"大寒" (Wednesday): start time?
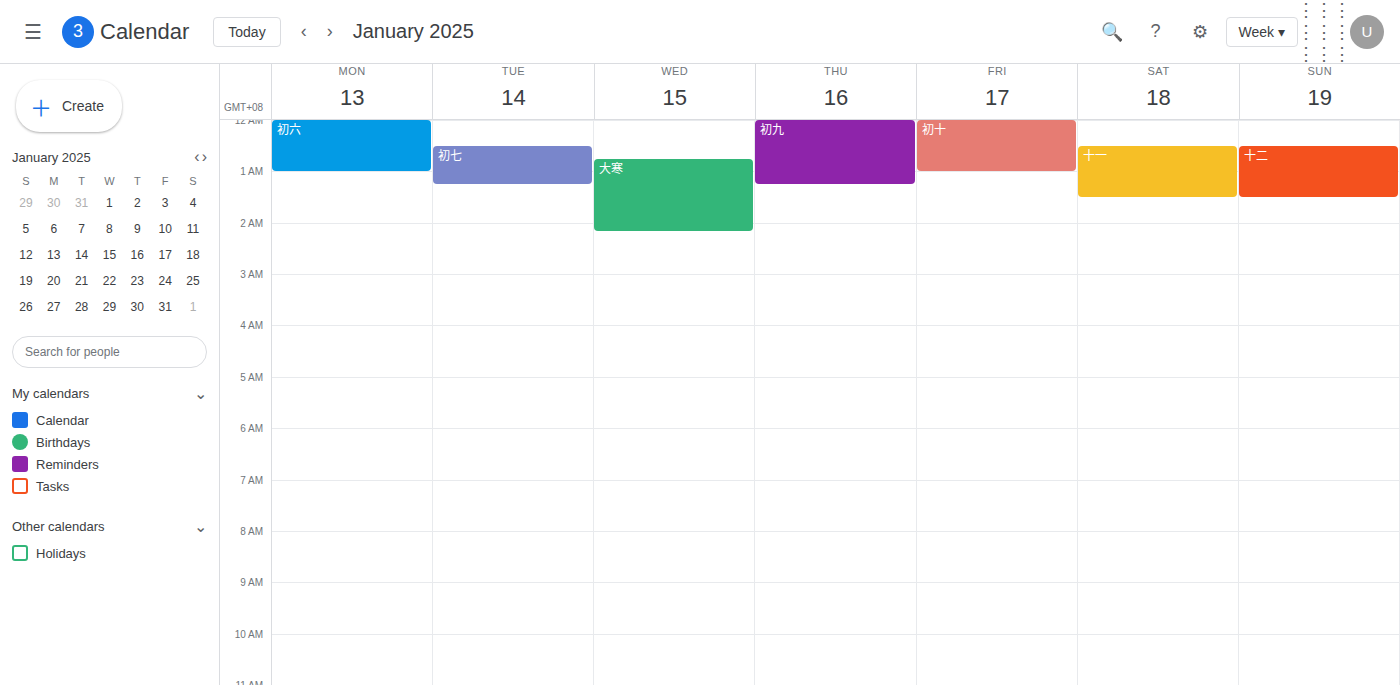
00:45